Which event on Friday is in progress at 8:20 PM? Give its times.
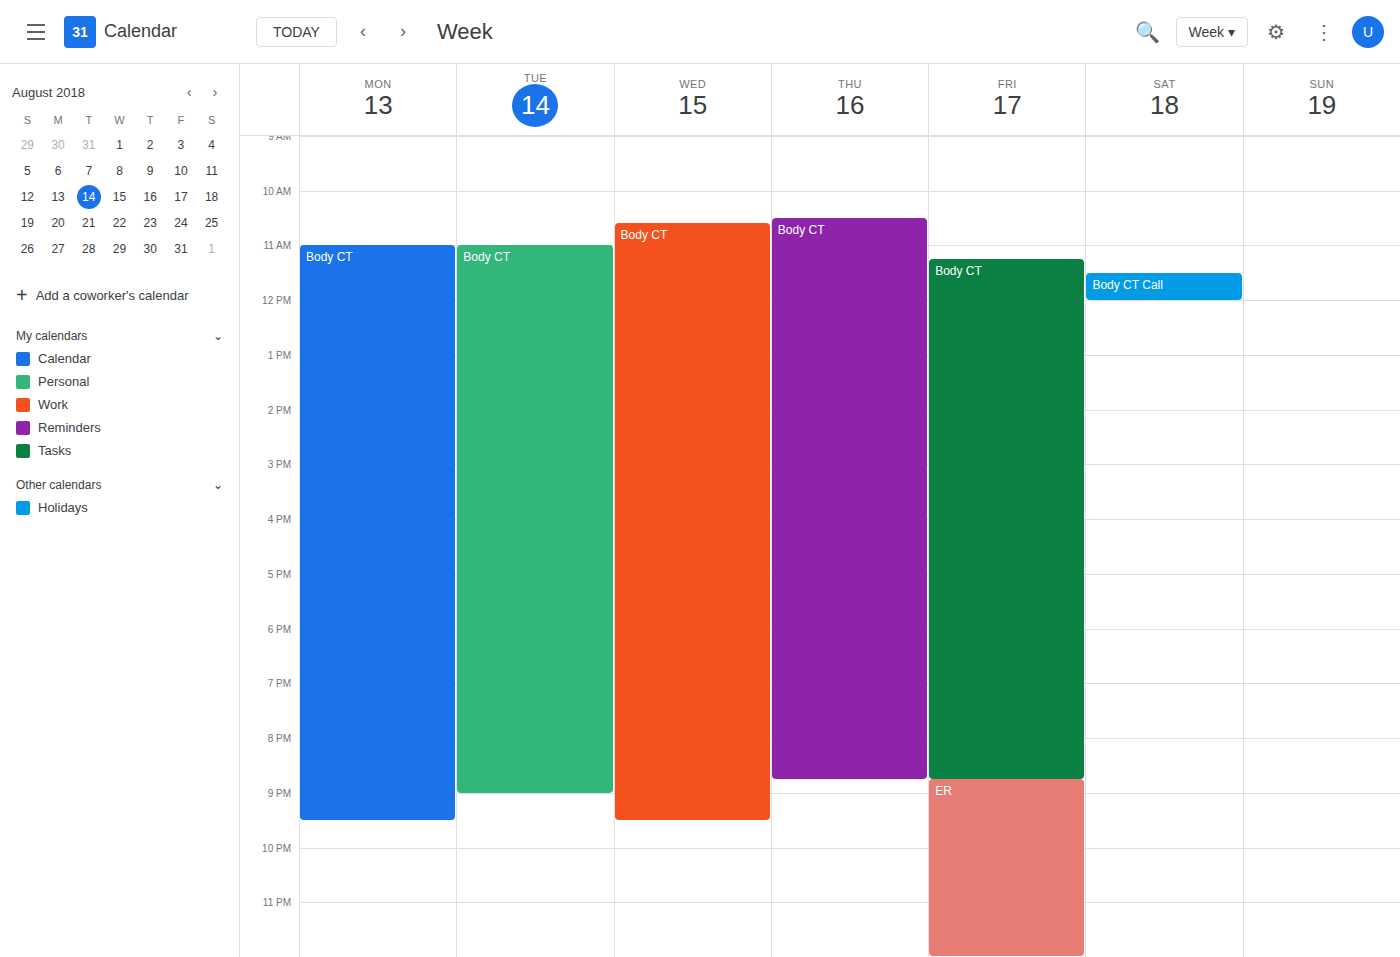
"Body CT", 11:15 AM to 8:45 PM